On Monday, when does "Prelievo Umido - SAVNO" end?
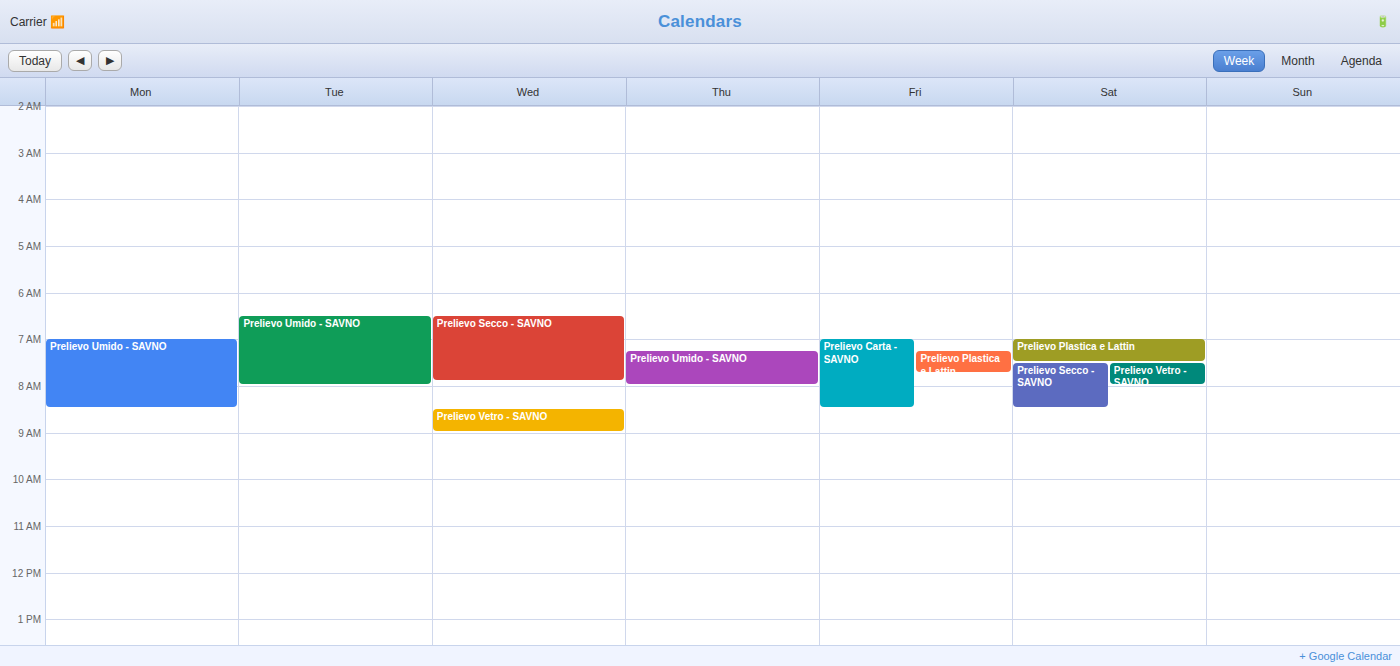
8:30 AM